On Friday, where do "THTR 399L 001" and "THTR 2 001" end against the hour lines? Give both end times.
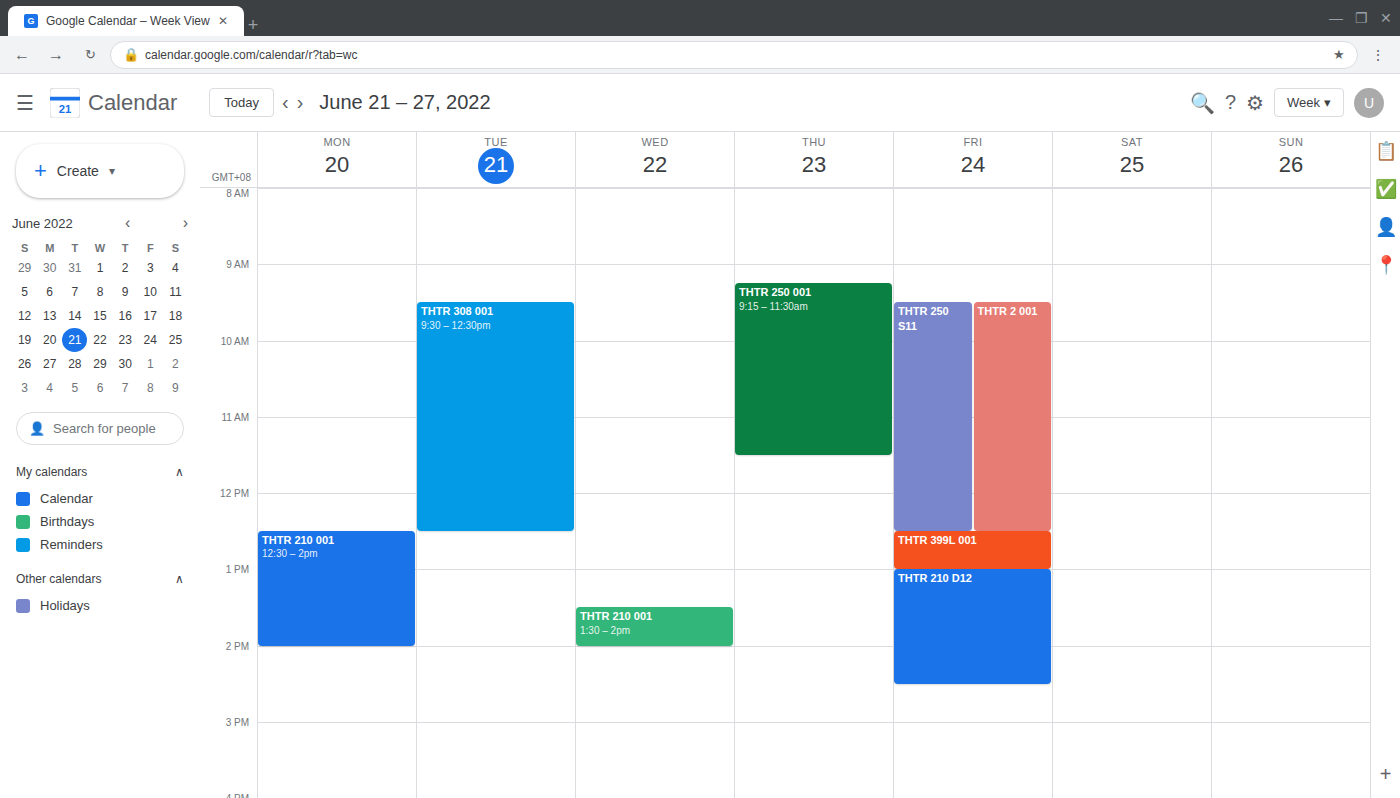
"THTR 399L 001": 1:00 PM, exactly on the 1 PM line. "THTR 2 001": 12:30 PM, halfway between the 12 PM and 1 PM lines.